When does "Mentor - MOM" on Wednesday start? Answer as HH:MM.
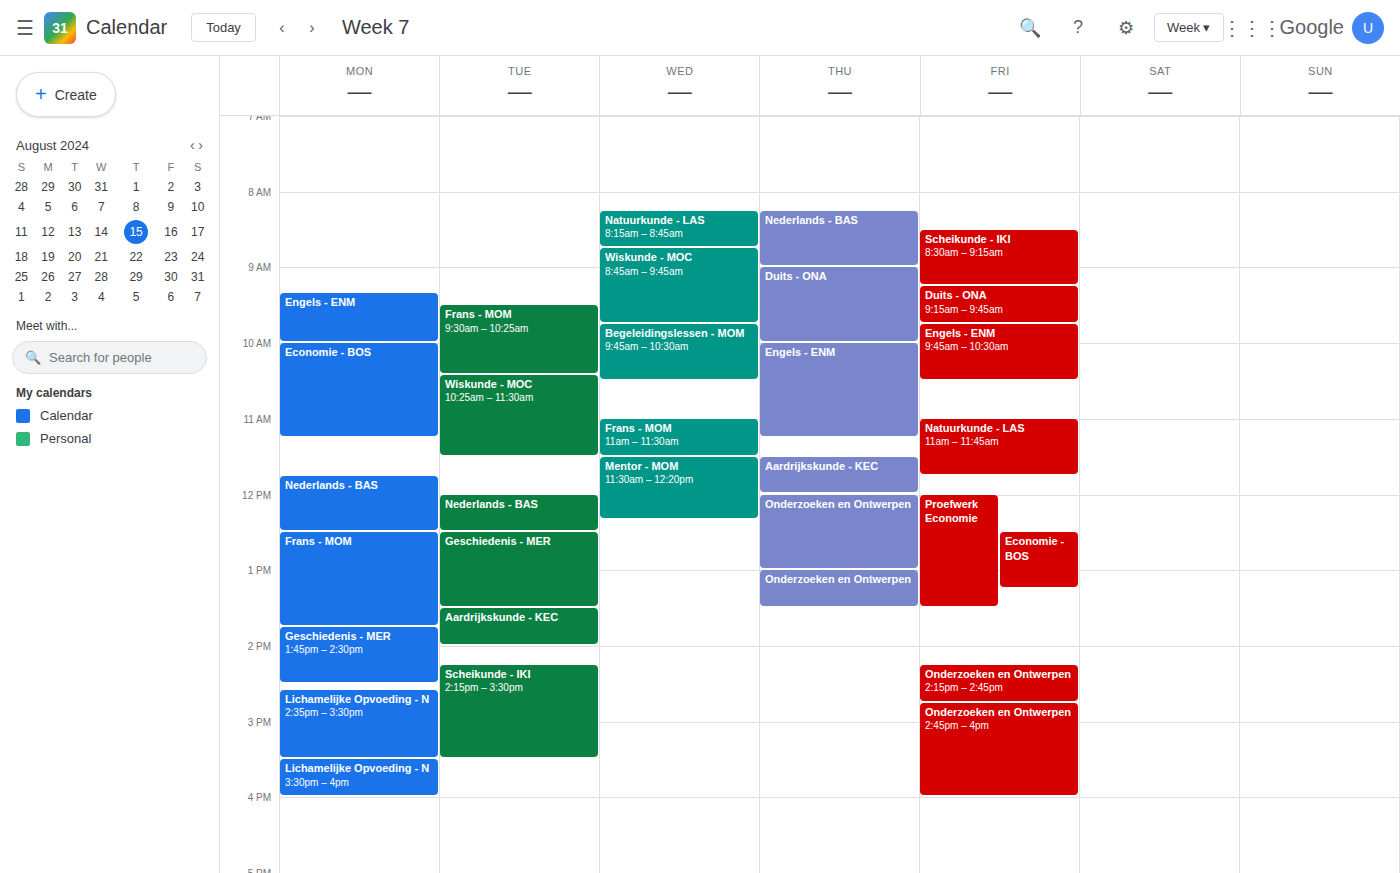
11:30